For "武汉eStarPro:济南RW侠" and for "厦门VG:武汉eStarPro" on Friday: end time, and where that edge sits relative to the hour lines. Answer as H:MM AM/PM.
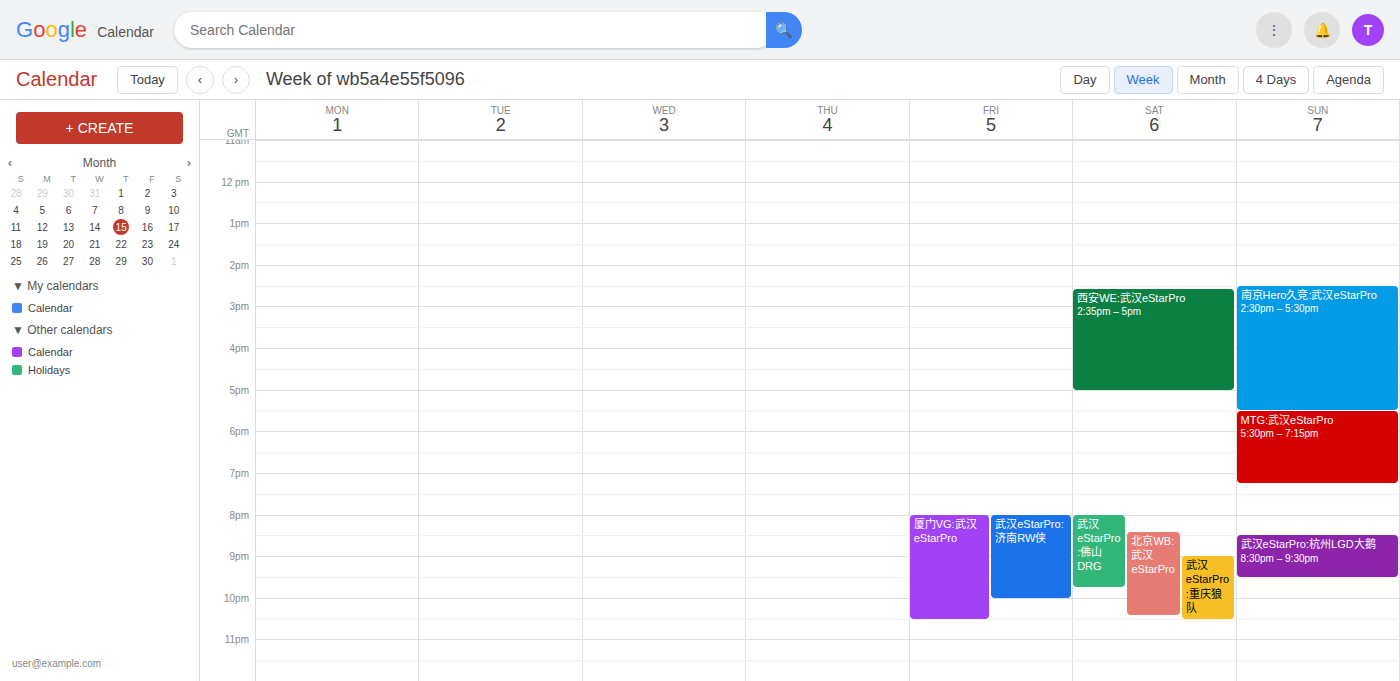
"武汉eStarPro:济南RW侠": 10:00 PM, exactly on the 10 PM line. "厦门VG:武汉eStarPro": 10:30 PM, halfway between the 10 PM and 11 PM lines.